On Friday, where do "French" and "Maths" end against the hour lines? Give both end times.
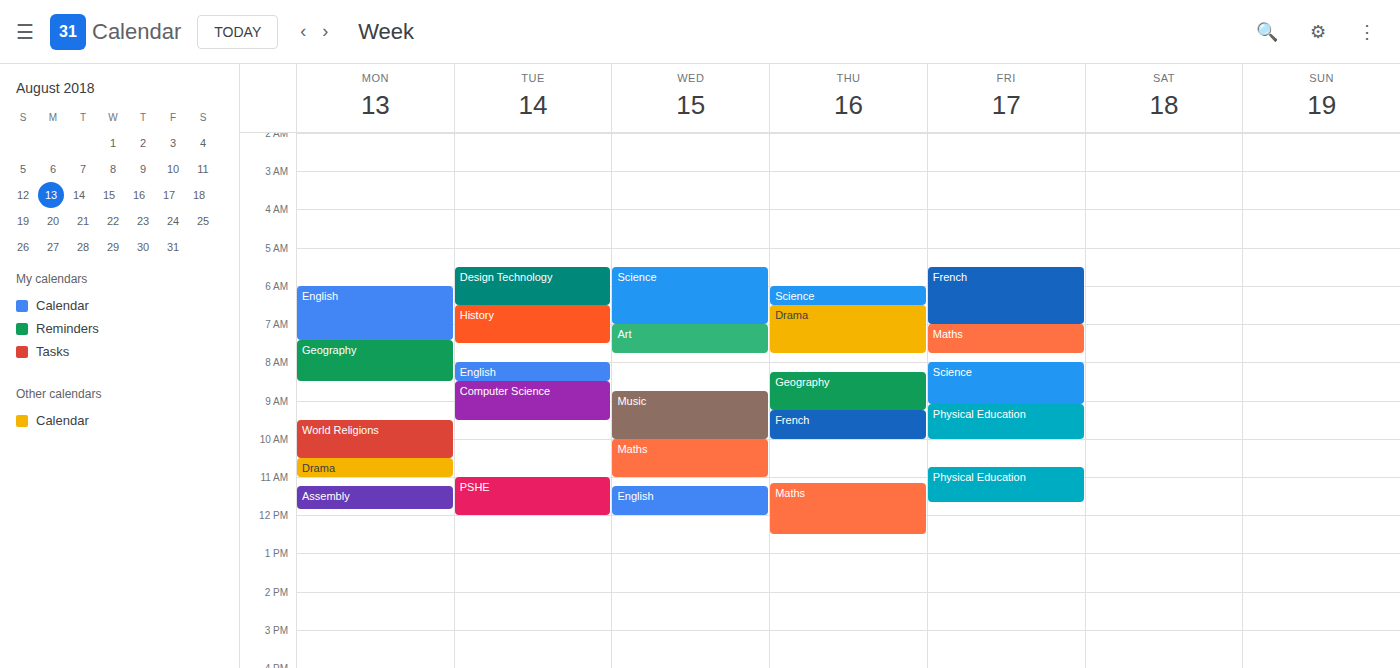
"French": 7:00 AM, exactly on the 7 AM line. "Maths": 7:45 AM, neither: three quarters of the way from the 7 AM line to the 8 AM line.